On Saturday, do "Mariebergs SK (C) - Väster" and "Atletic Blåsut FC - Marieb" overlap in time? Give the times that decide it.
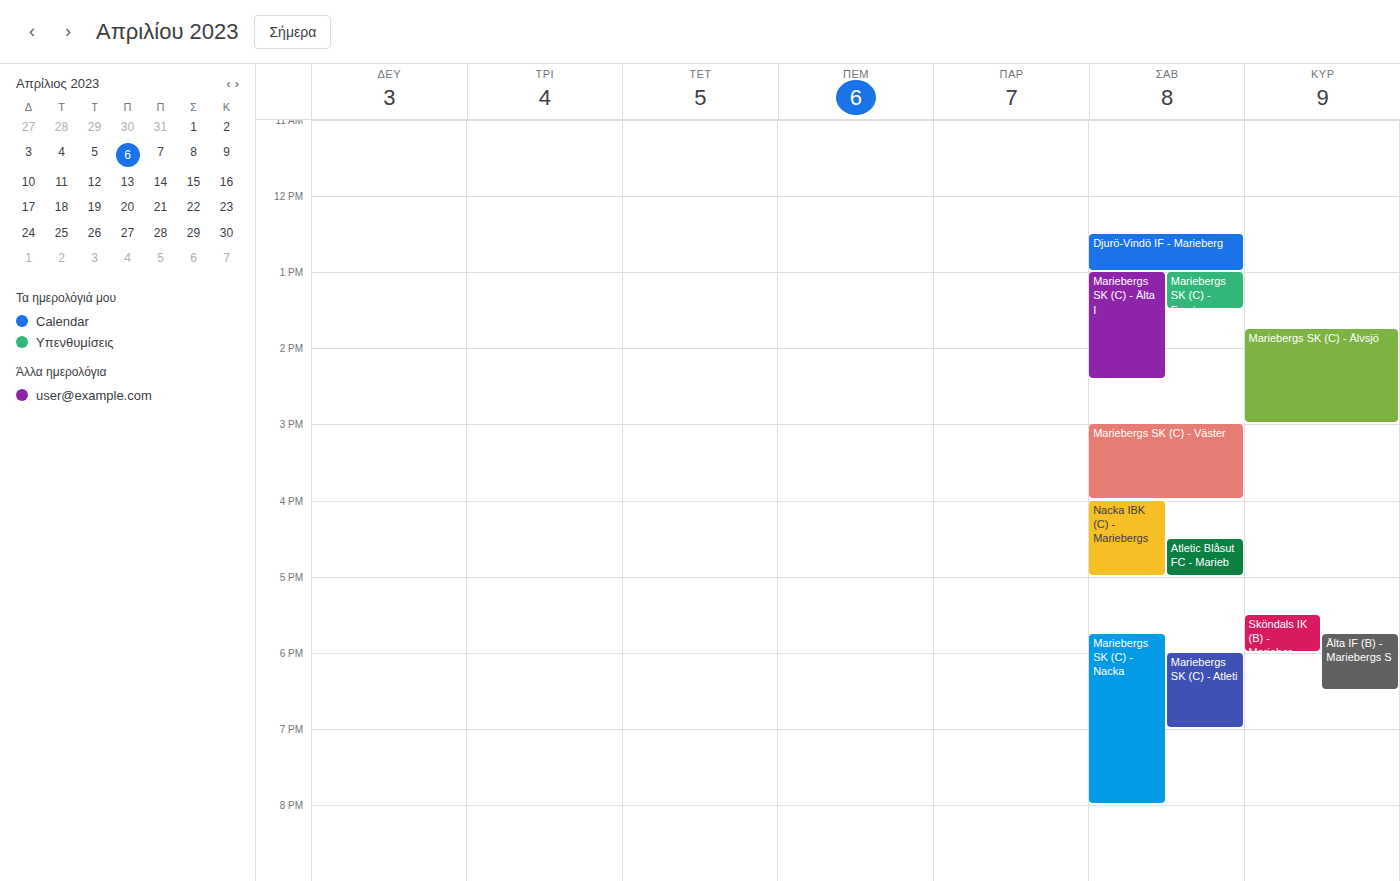
"Mariebergs SK (C) - Väster" ends at 4:00 PM and "Atletic Blåsut FC - Marieb" starts at 4:30 PM -- no overlap.